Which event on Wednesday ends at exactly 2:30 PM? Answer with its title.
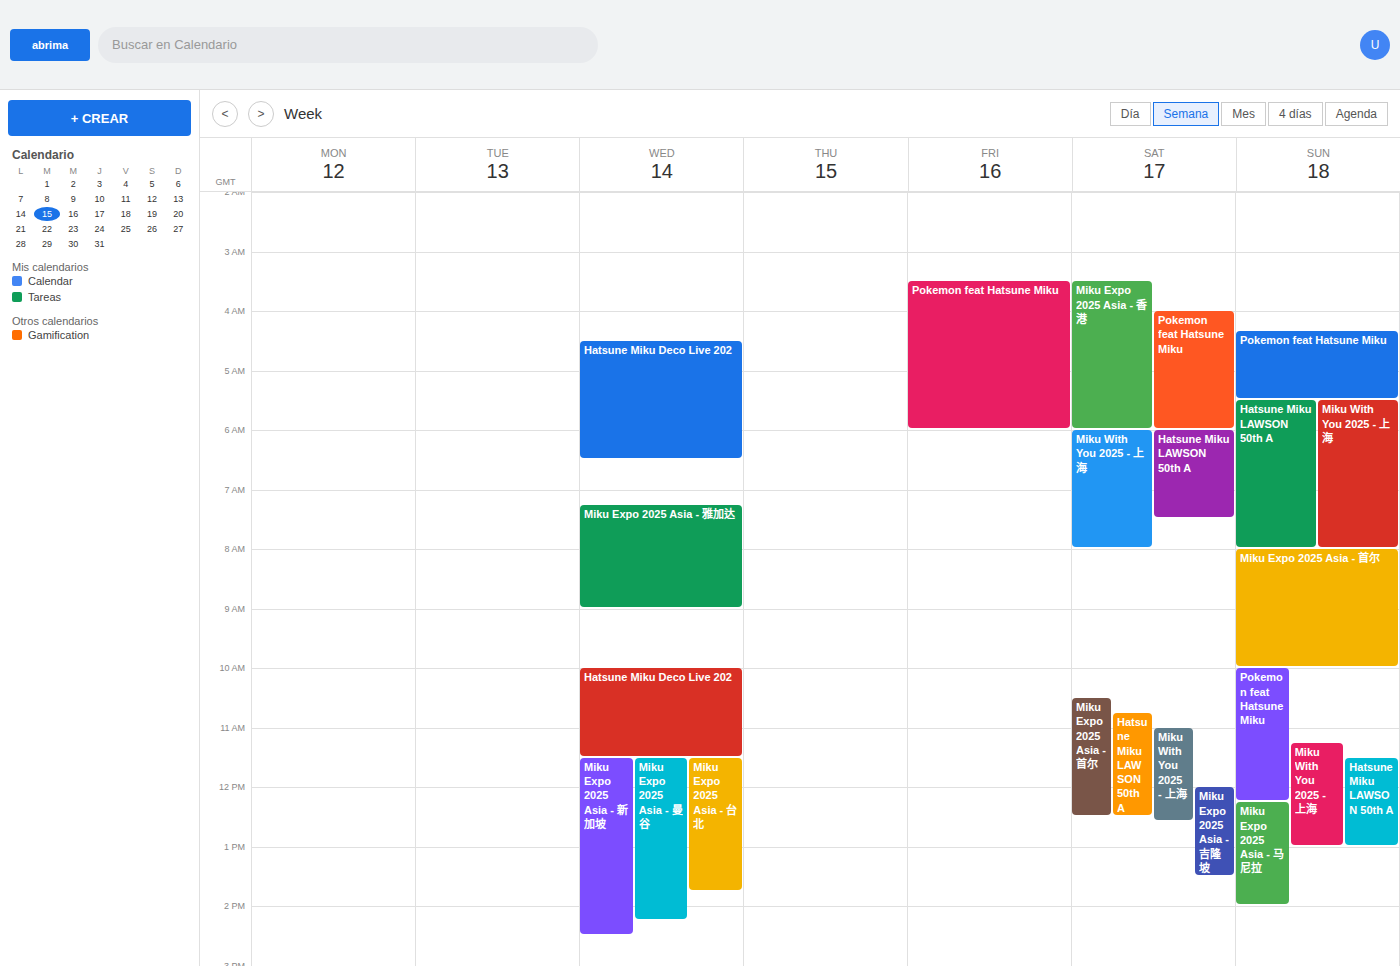
"Miku Expo 2025 Asia - 新加坡"